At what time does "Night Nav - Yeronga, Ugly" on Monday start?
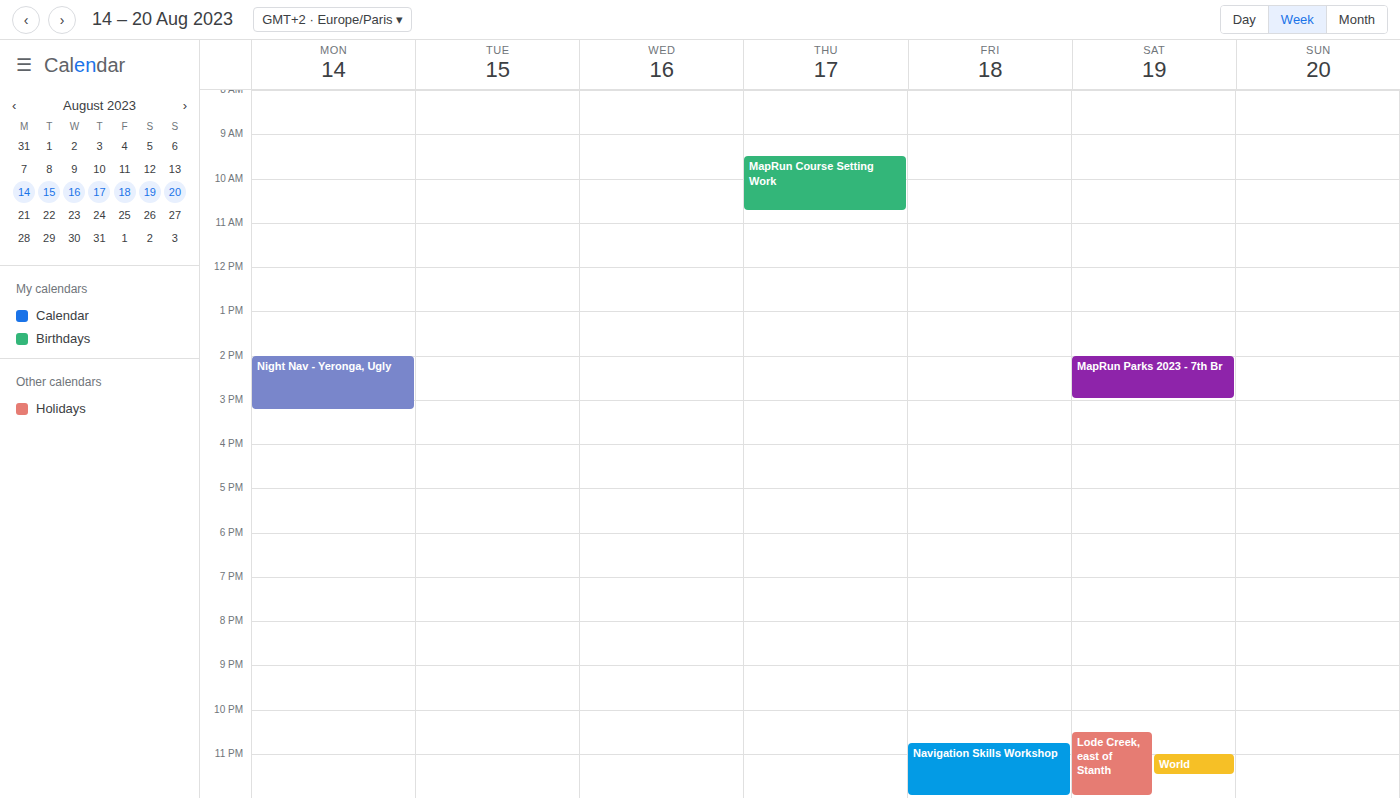
2:00 PM